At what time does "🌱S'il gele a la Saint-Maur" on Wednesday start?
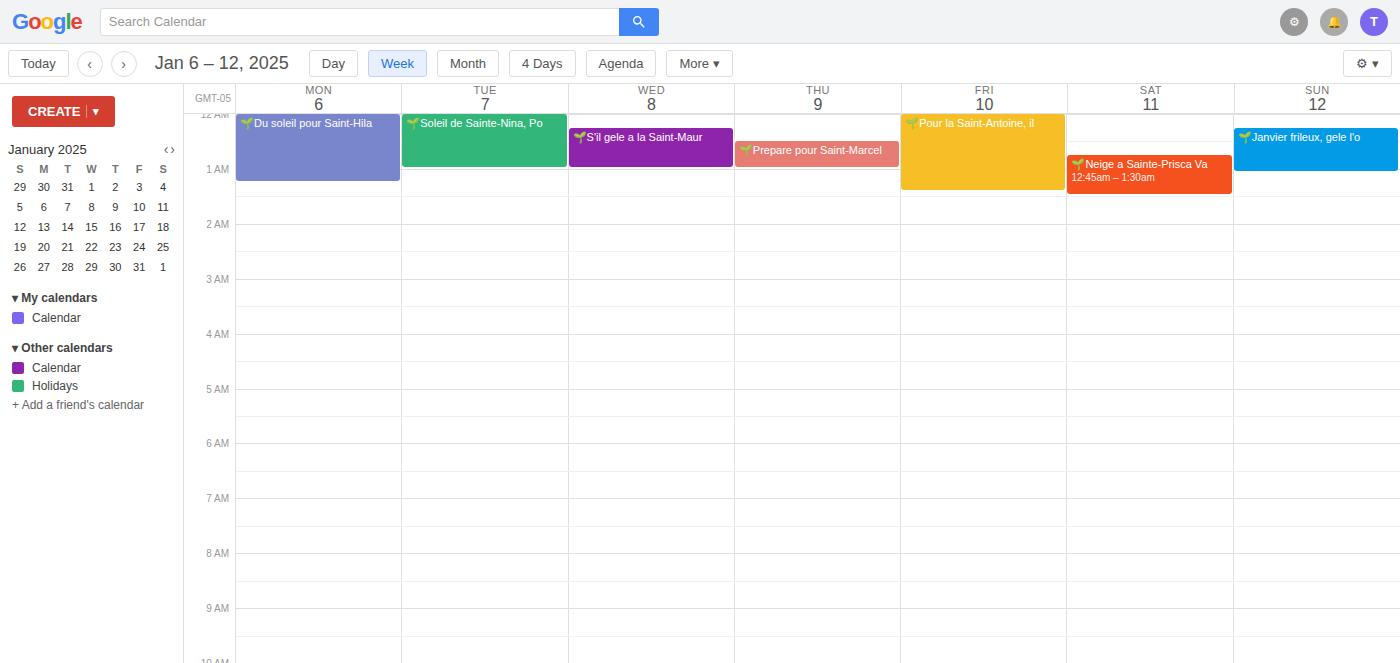
12:15 AM